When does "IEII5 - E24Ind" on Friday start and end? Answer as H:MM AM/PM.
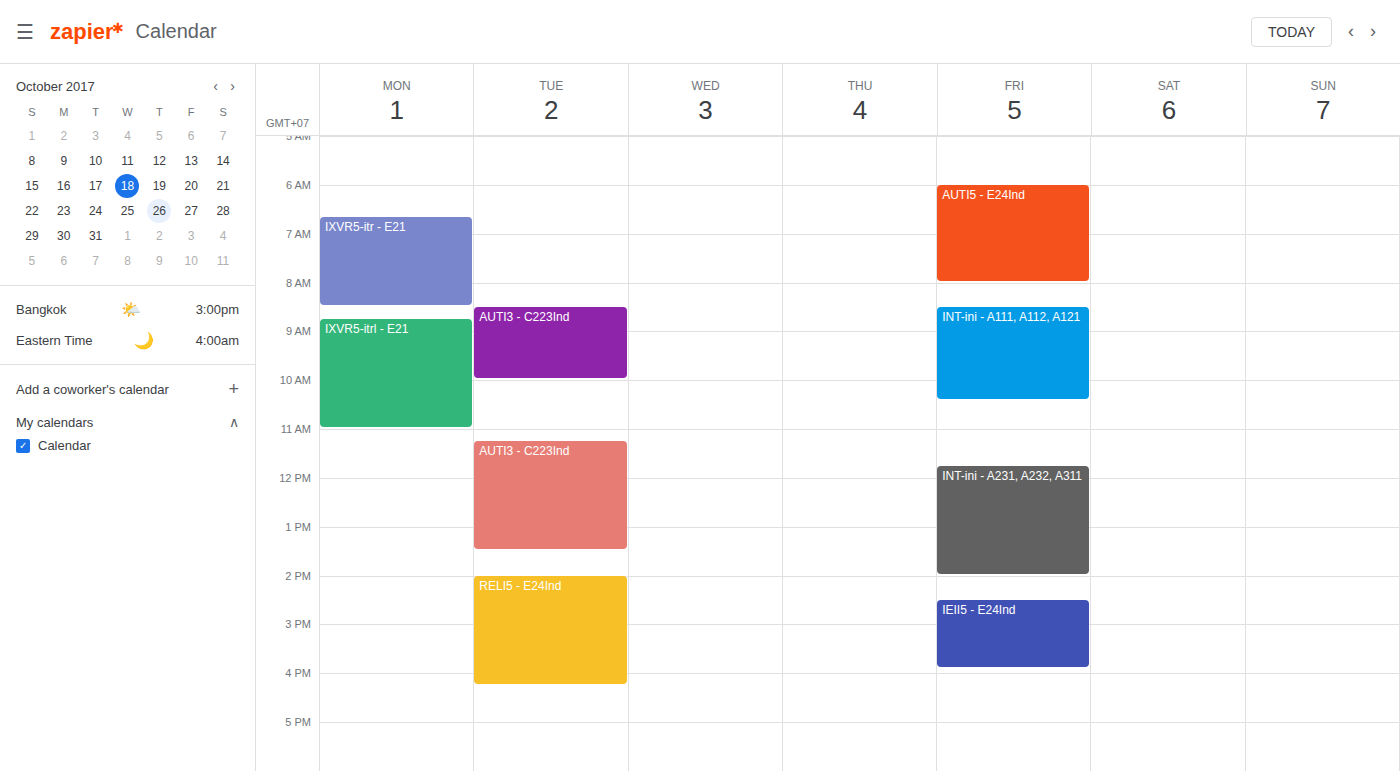
2:30 PM to 3:55 PM